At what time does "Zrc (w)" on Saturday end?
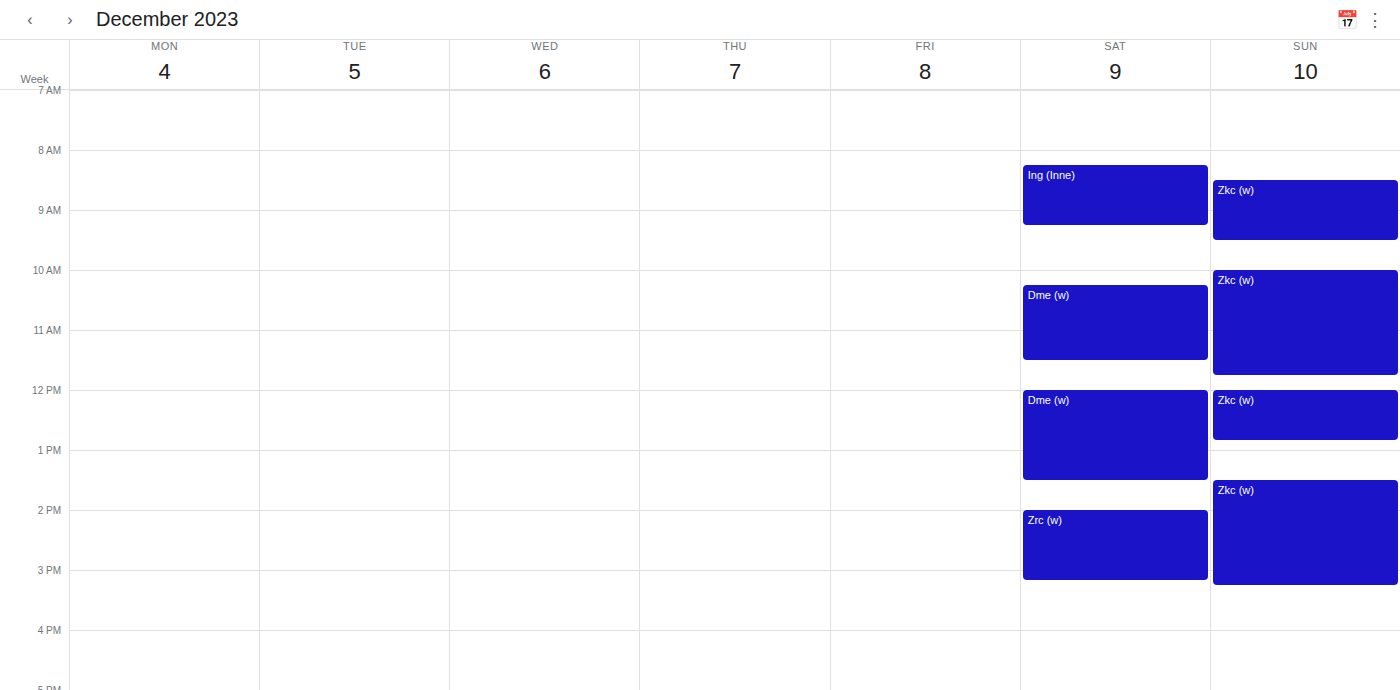
3:10 PM